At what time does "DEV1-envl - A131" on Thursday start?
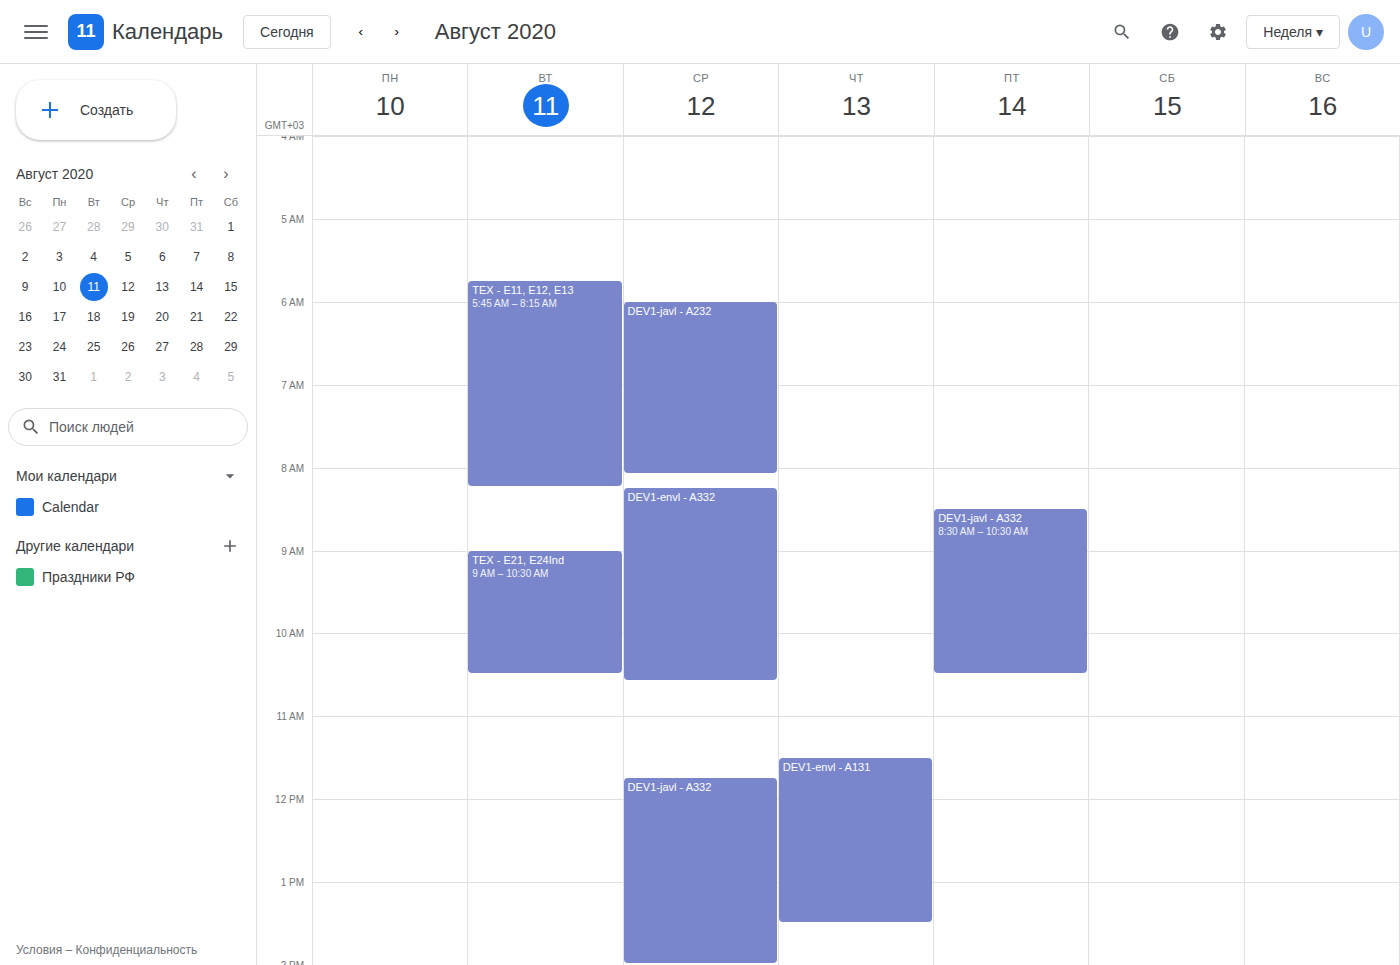
11:30 AM